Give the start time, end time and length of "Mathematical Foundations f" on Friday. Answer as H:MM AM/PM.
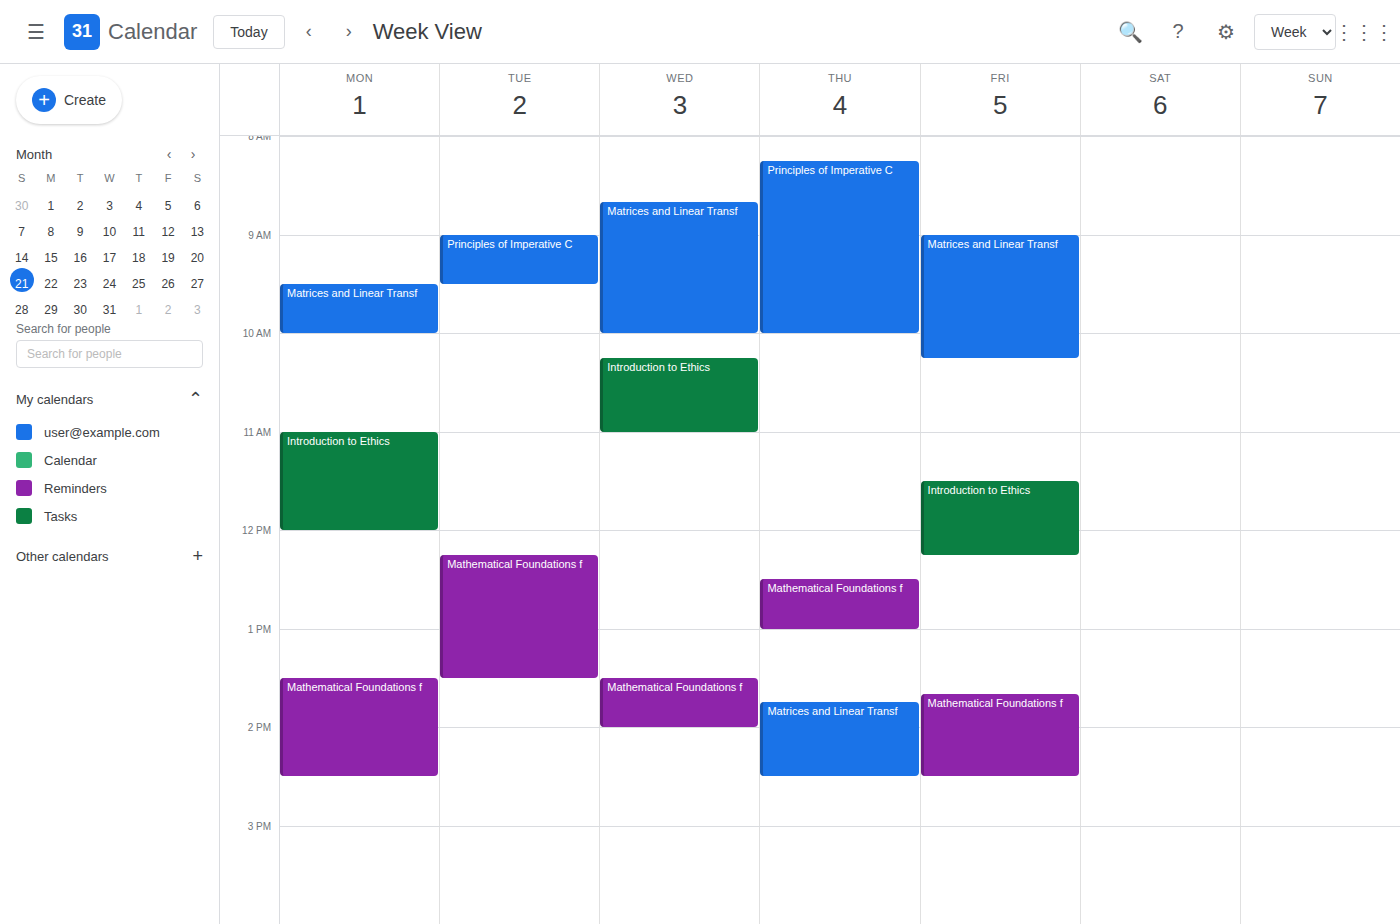
1:40 PM to 2:30 PM, 50 minutes